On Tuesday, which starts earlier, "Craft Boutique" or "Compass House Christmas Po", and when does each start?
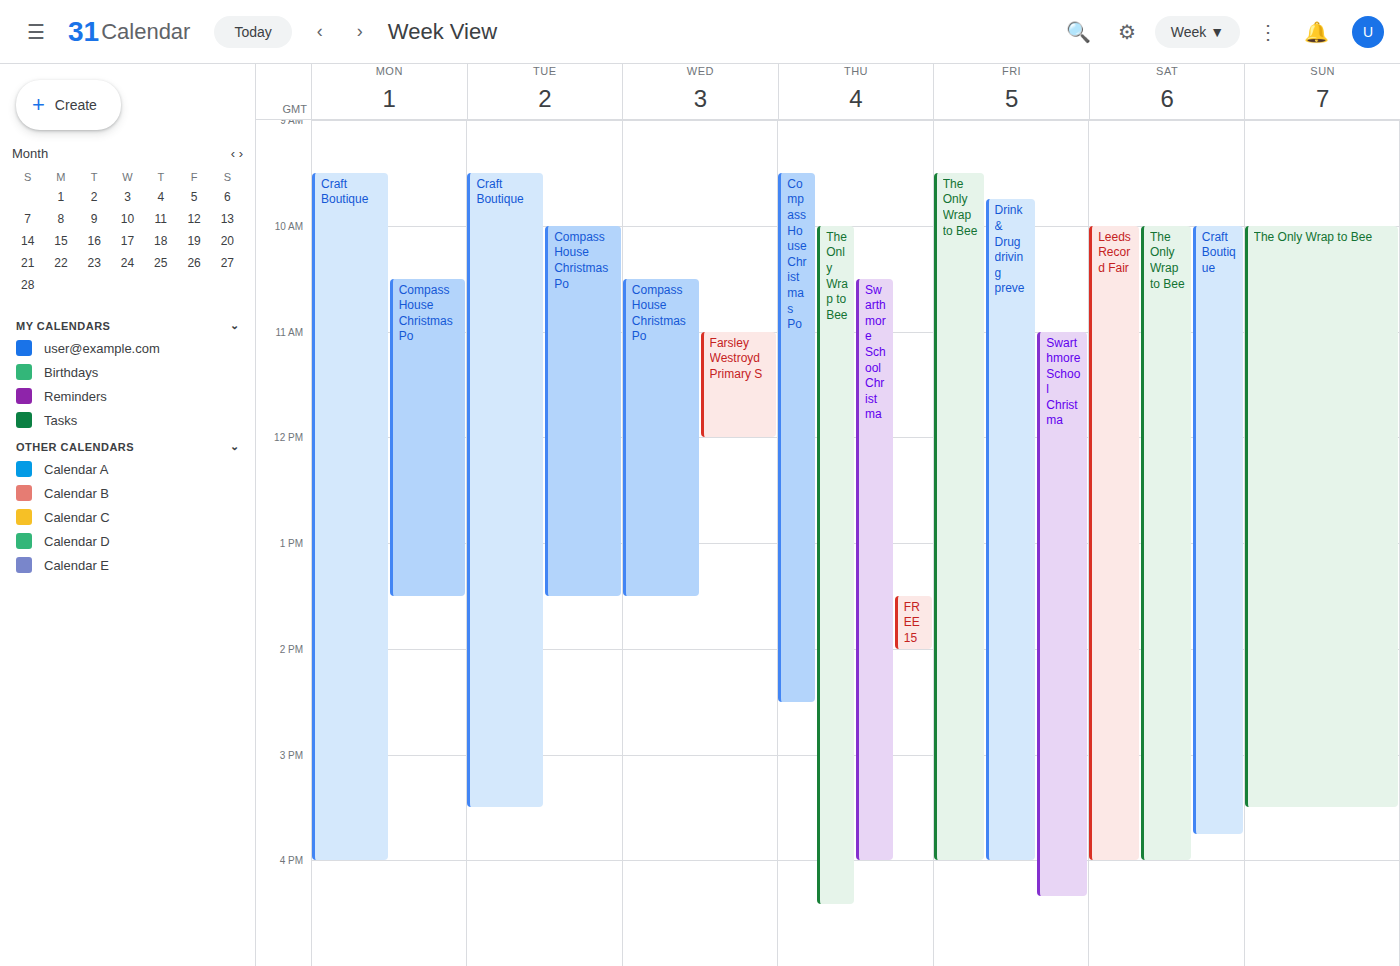
"Craft Boutique" 09:30; "Compass House Christmas Po" 10:00.